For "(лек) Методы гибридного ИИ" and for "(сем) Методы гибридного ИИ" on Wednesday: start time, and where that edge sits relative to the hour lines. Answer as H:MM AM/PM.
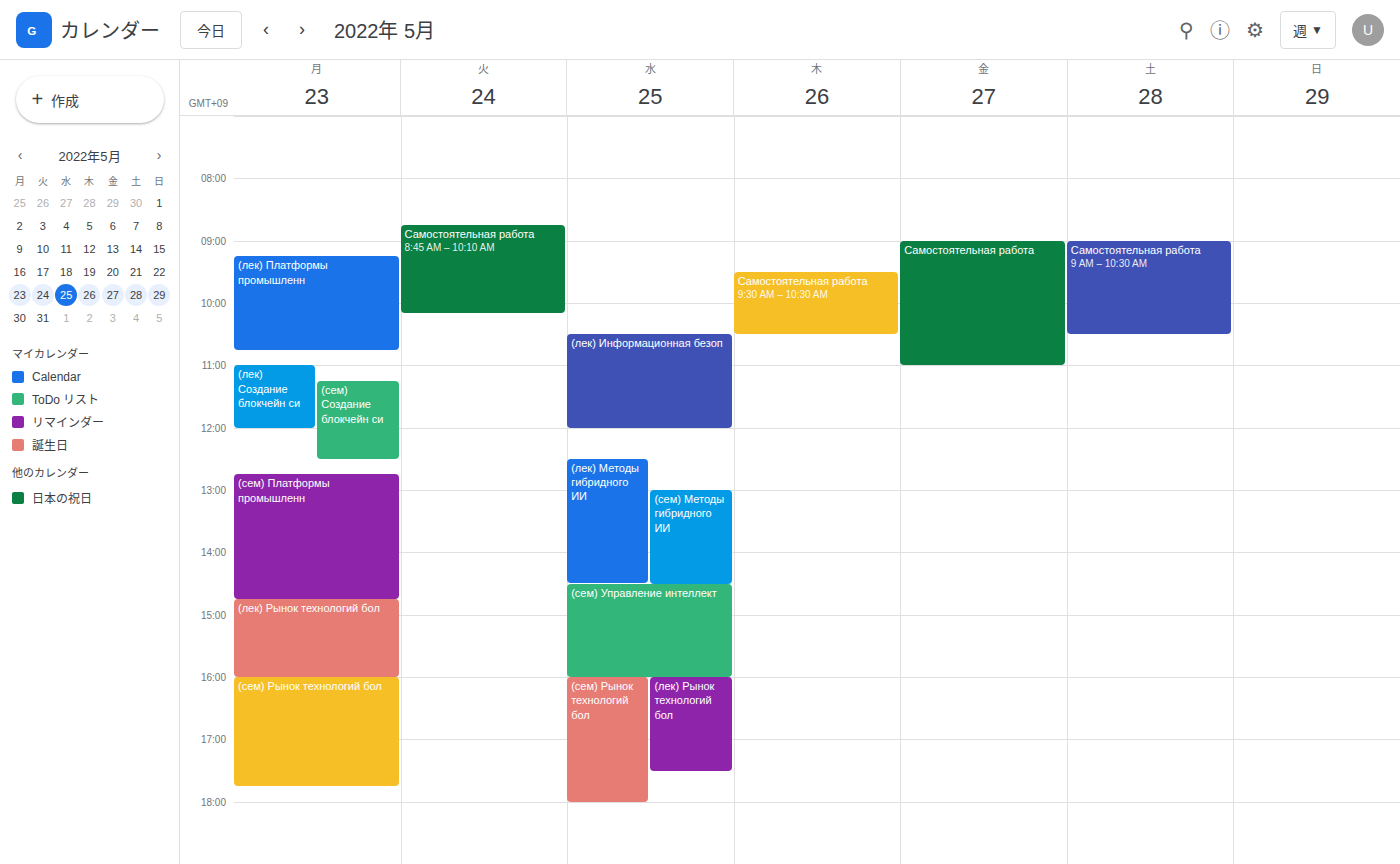
"(лек) Методы гибридного ИИ": 12:30 PM, halfway between the 12 PM and 1 PM lines. "(сем) Методы гибридного ИИ": 1:00 PM, exactly on the 1 PM line.